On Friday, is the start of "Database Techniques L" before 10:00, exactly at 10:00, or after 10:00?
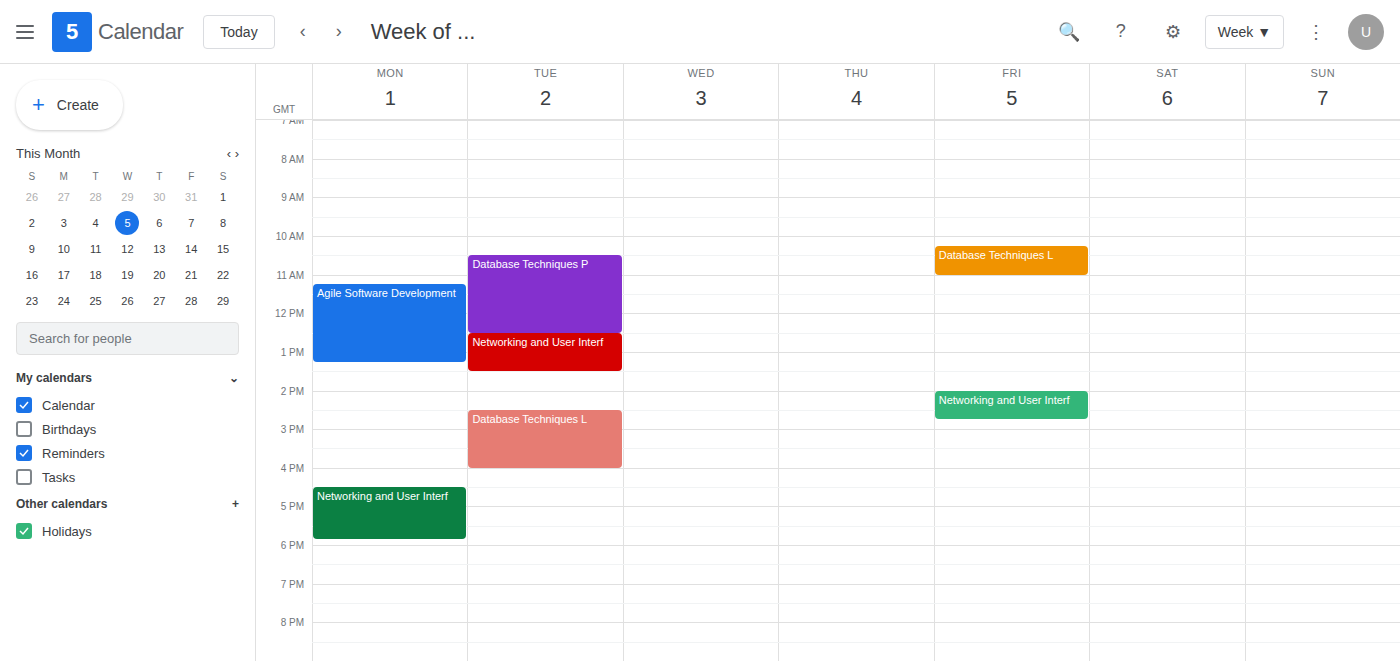
10:15 -- after 10:00, 15 minutes below the 10:00 line.